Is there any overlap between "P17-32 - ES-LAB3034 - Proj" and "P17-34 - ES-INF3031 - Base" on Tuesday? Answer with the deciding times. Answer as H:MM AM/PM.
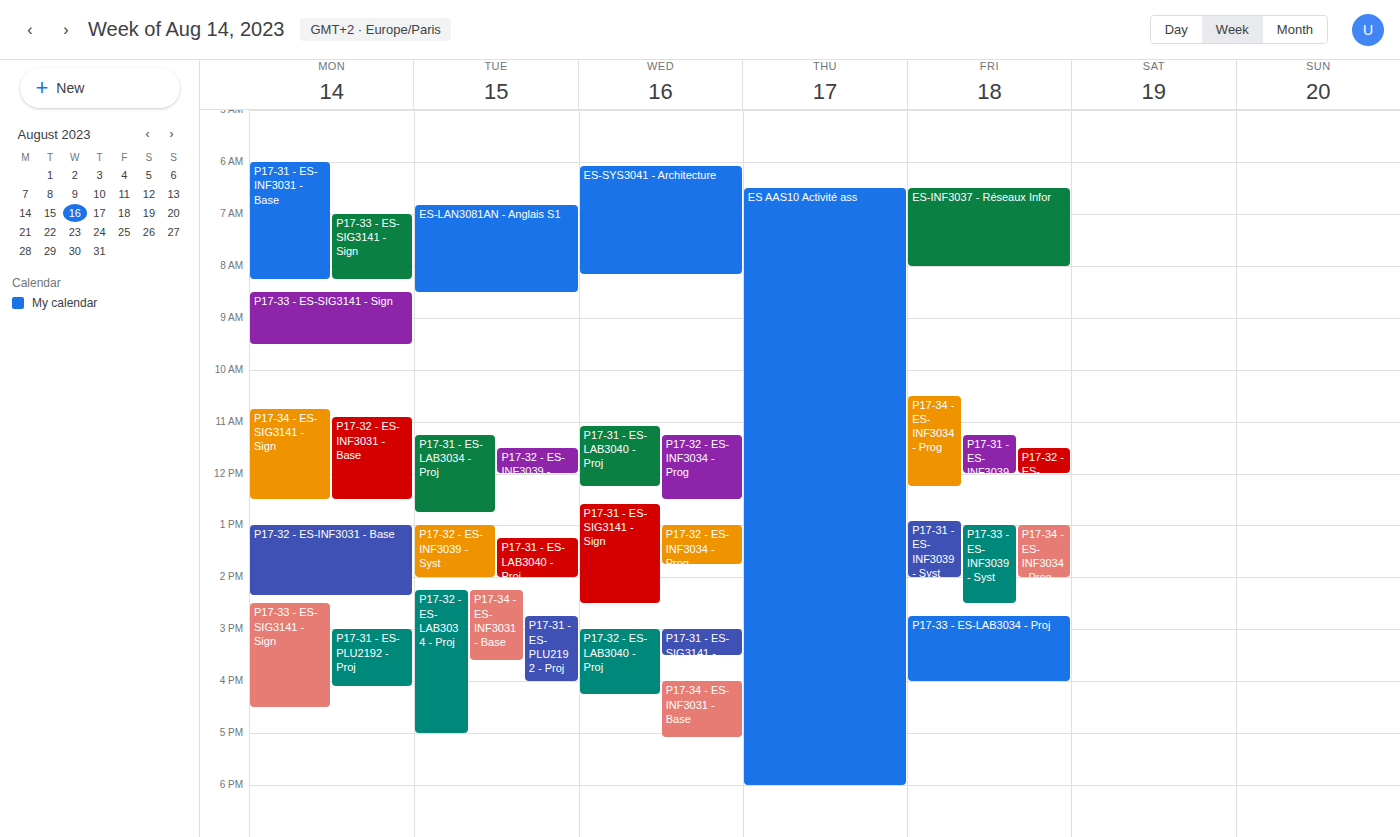
"P17-32 - ES-LAB3034 - Proj" starts at 2:15 PM, before "P17-34 - ES-INF3031 - Base" ends at 3:35 PM -- they overlap.